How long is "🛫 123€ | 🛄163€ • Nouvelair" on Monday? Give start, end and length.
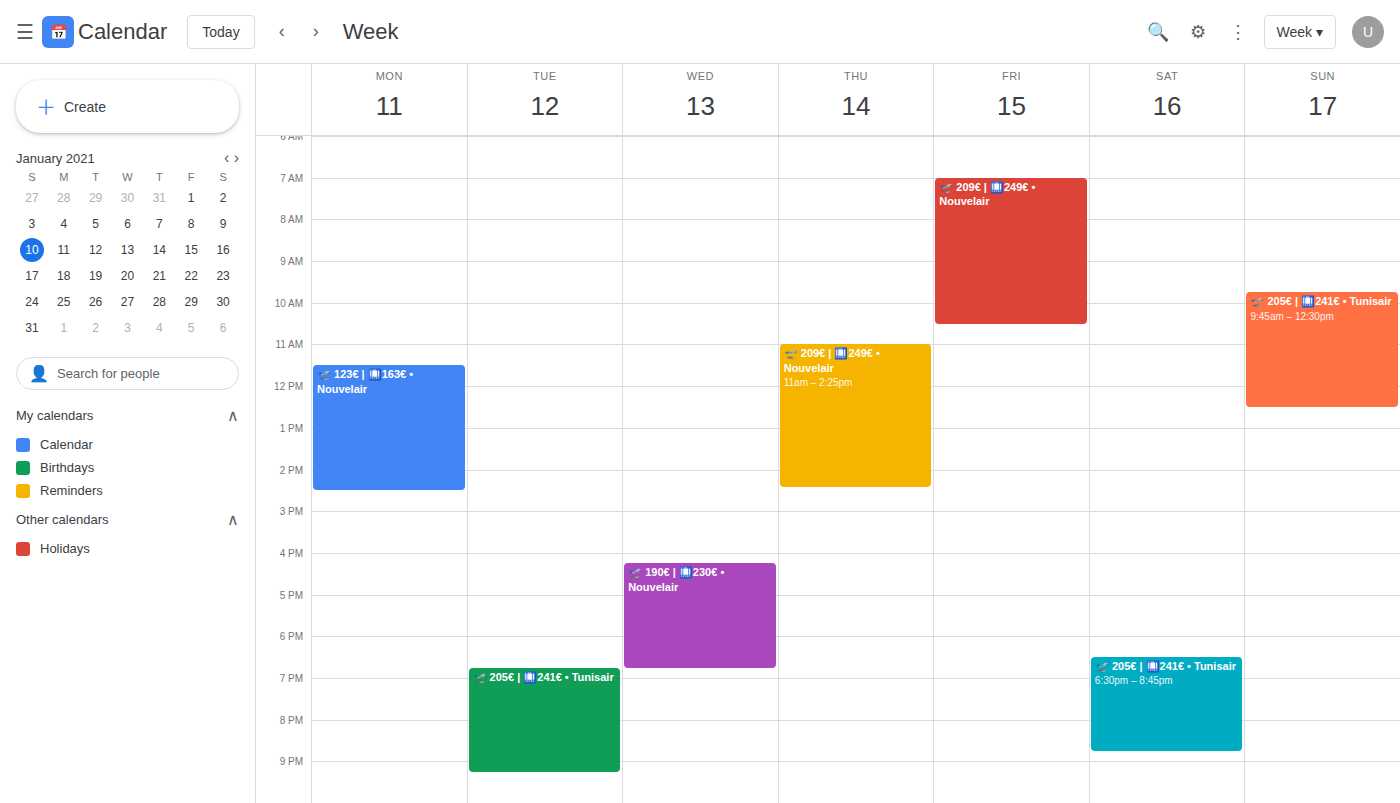
11:30 AM to 2:30 PM, 3 hours